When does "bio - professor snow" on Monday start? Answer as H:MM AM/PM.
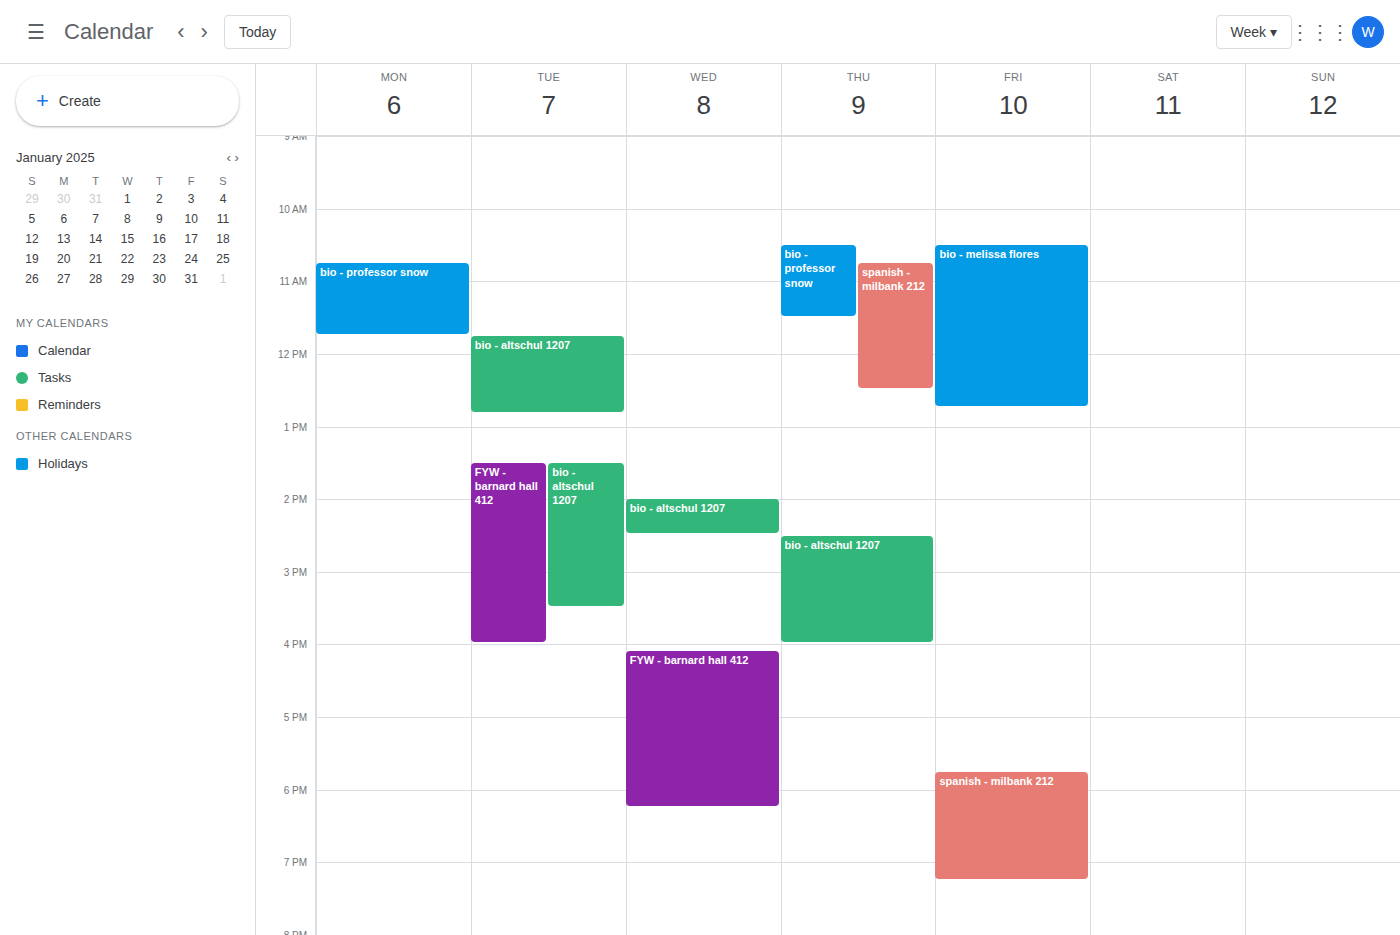
10:45 AM